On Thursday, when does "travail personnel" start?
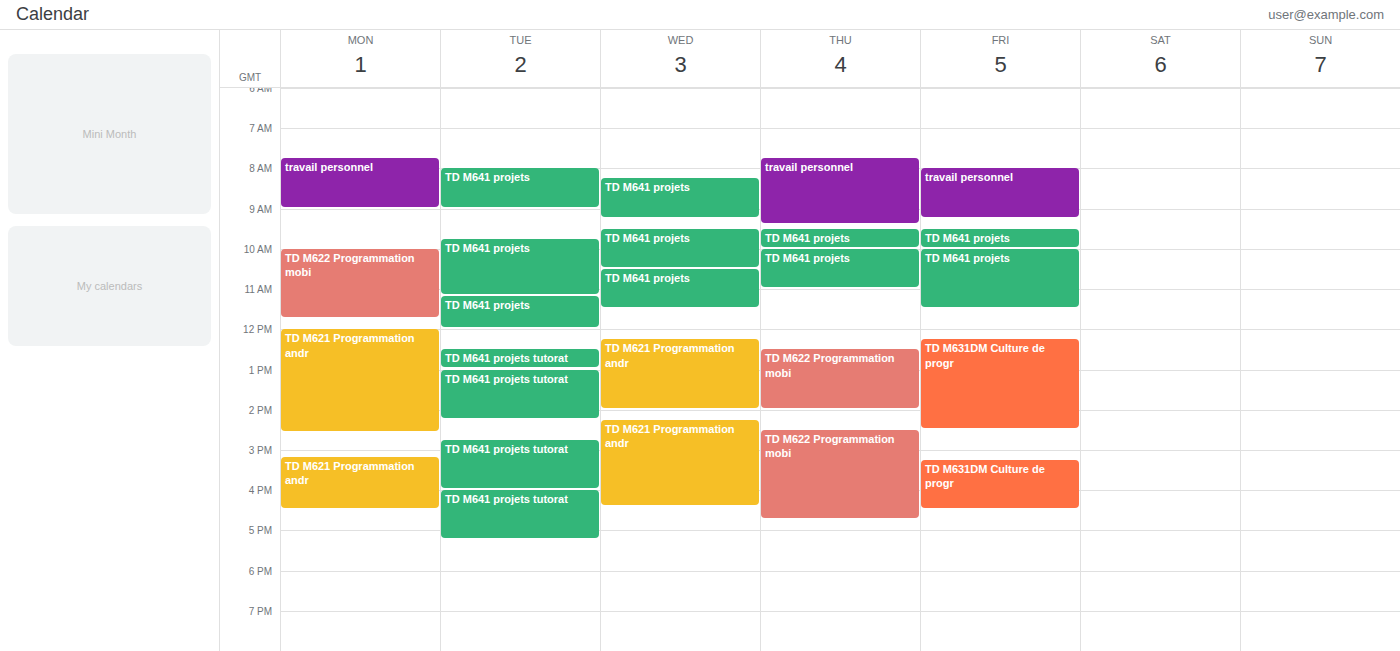
7:45 AM